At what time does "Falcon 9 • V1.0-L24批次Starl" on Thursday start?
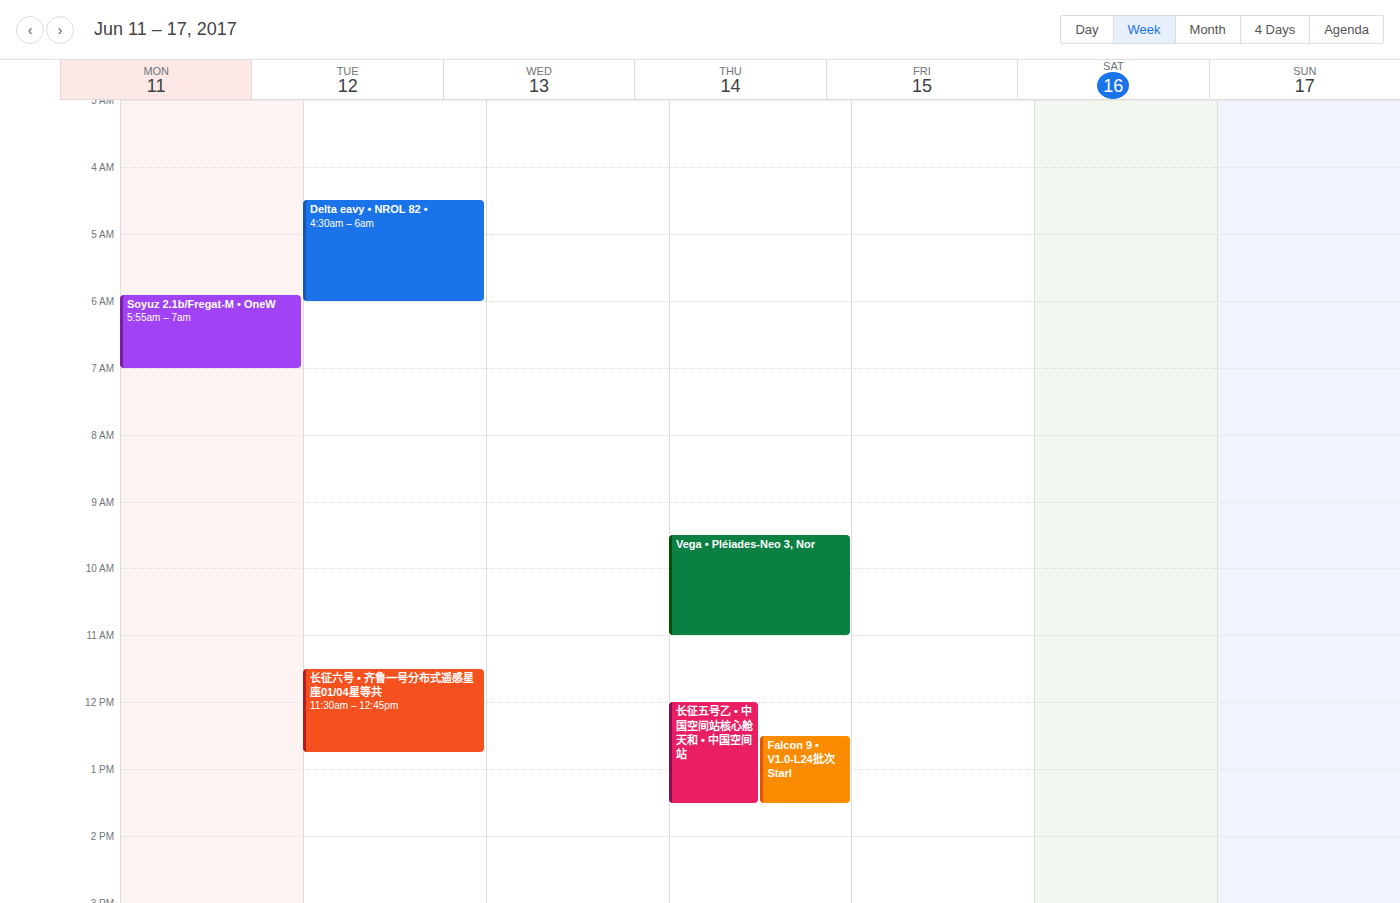
12:30 PM